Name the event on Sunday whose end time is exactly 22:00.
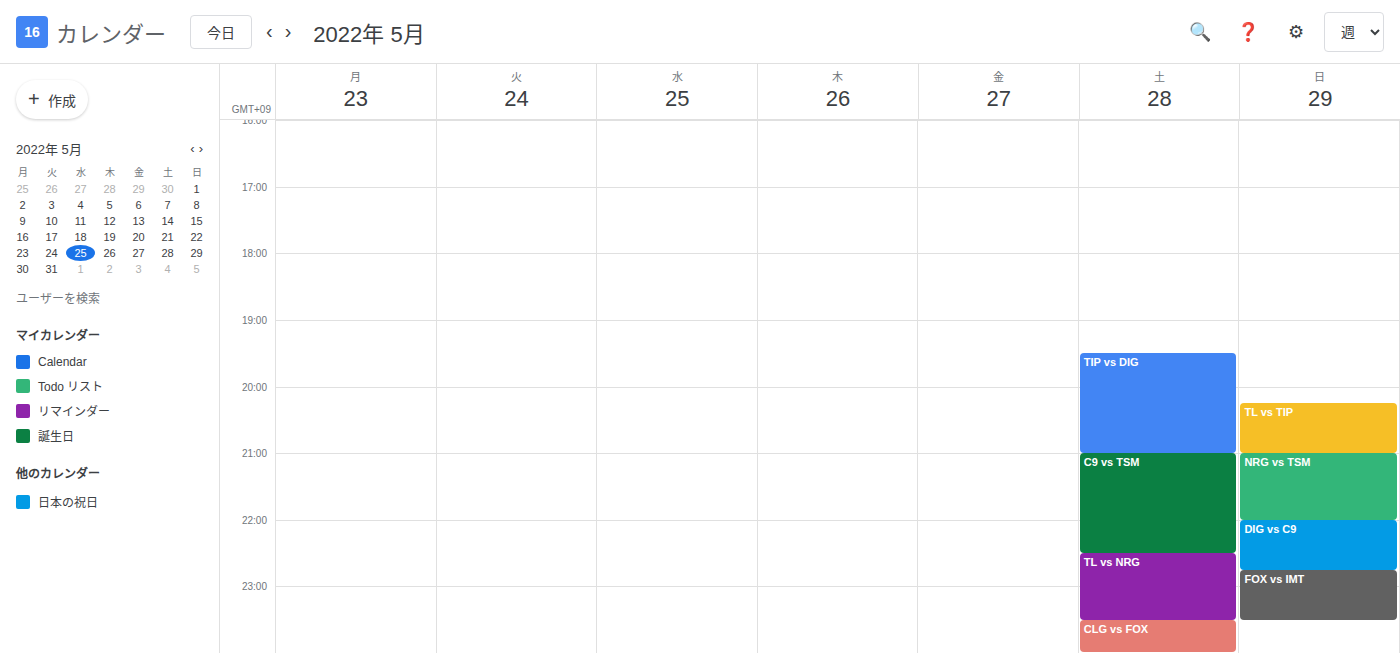
"NRG vs TSM"